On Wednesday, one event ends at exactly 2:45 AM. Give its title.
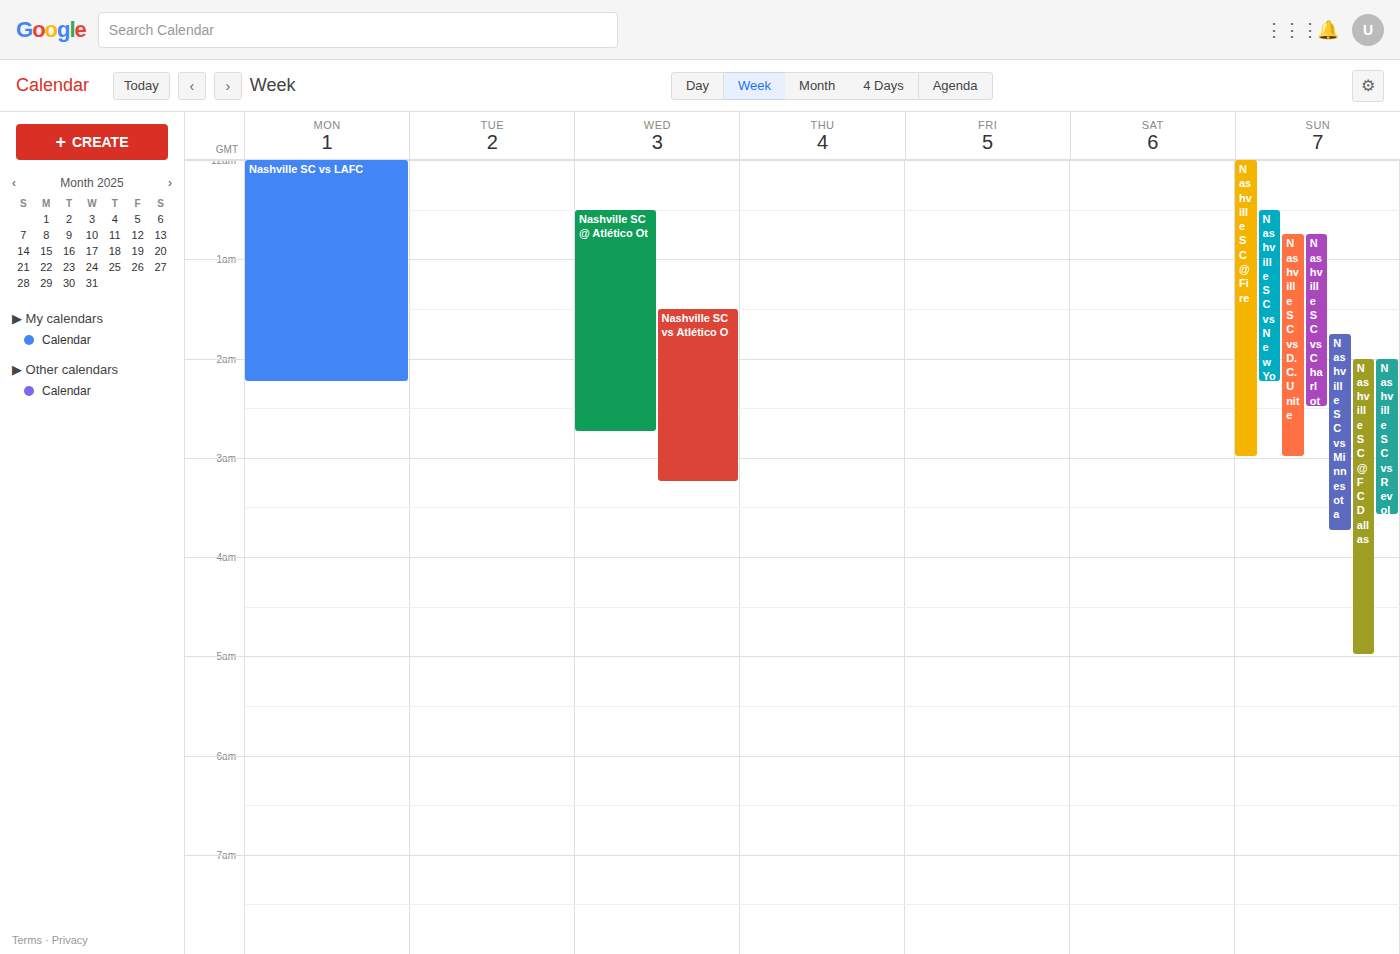
"Nashville SC @ Atlético Ot"